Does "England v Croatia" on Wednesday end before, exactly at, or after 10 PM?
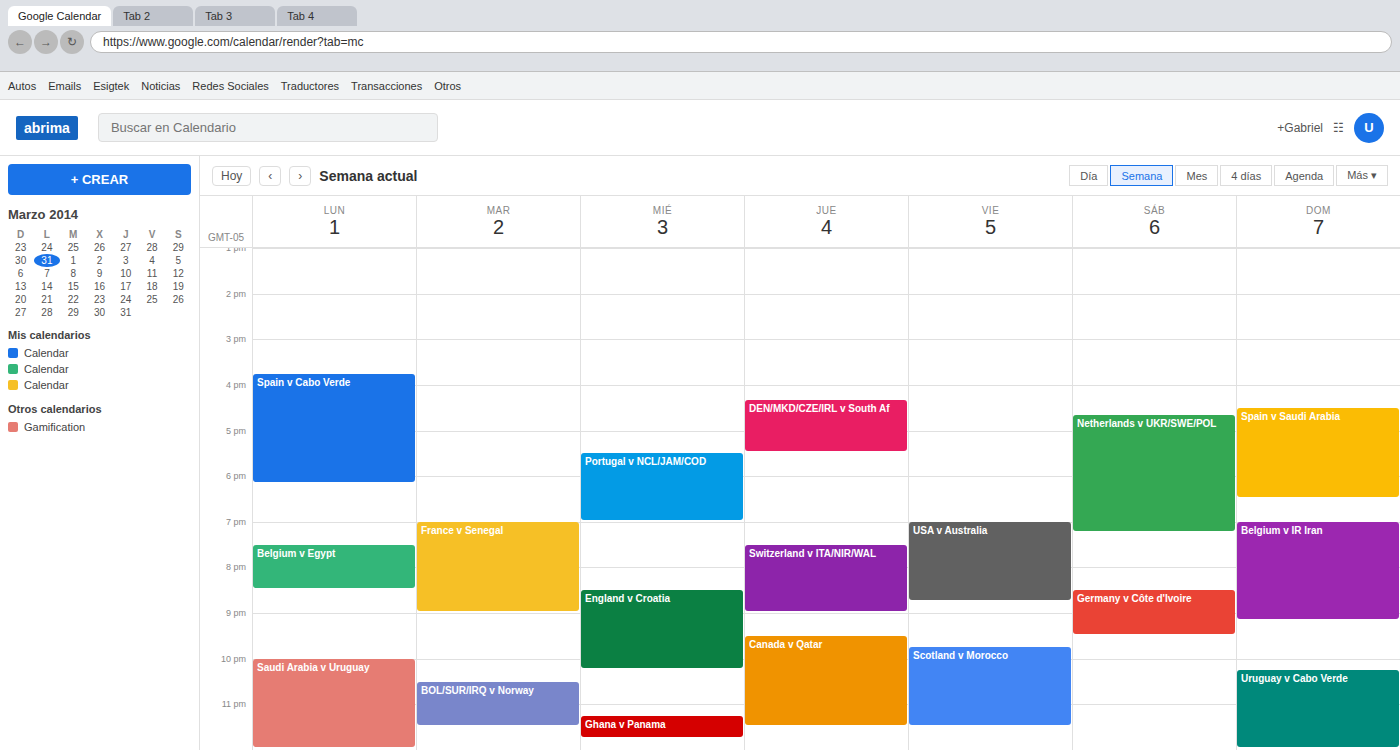
10:15 PM -- after 10 PM, 15 minutes below the 10 PM line.